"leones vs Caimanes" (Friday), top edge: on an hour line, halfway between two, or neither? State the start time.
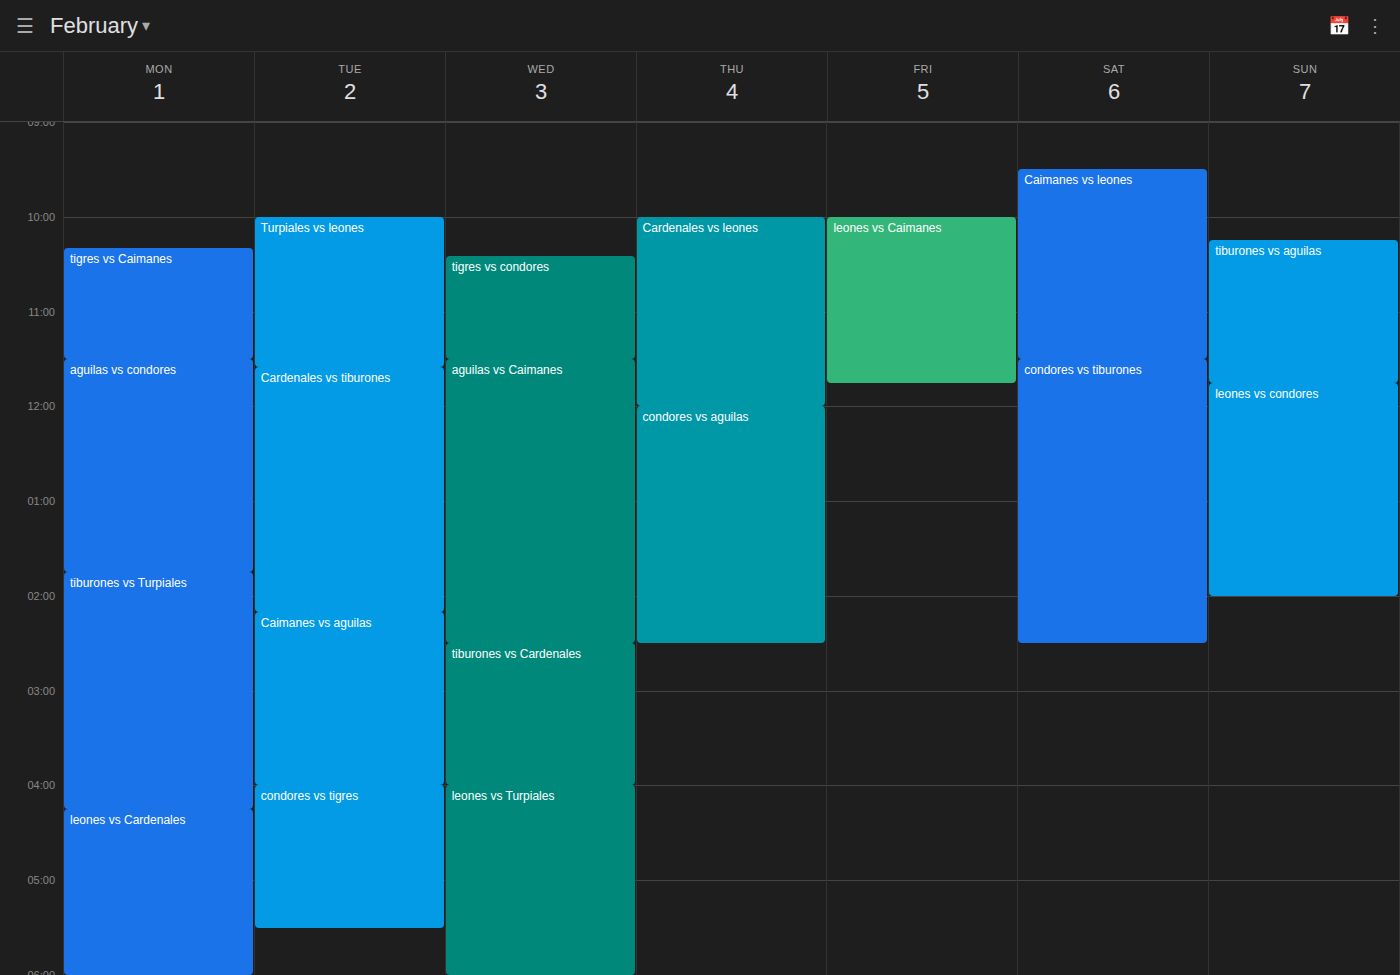
10:00 AM -- exactly on the 10 AM line.